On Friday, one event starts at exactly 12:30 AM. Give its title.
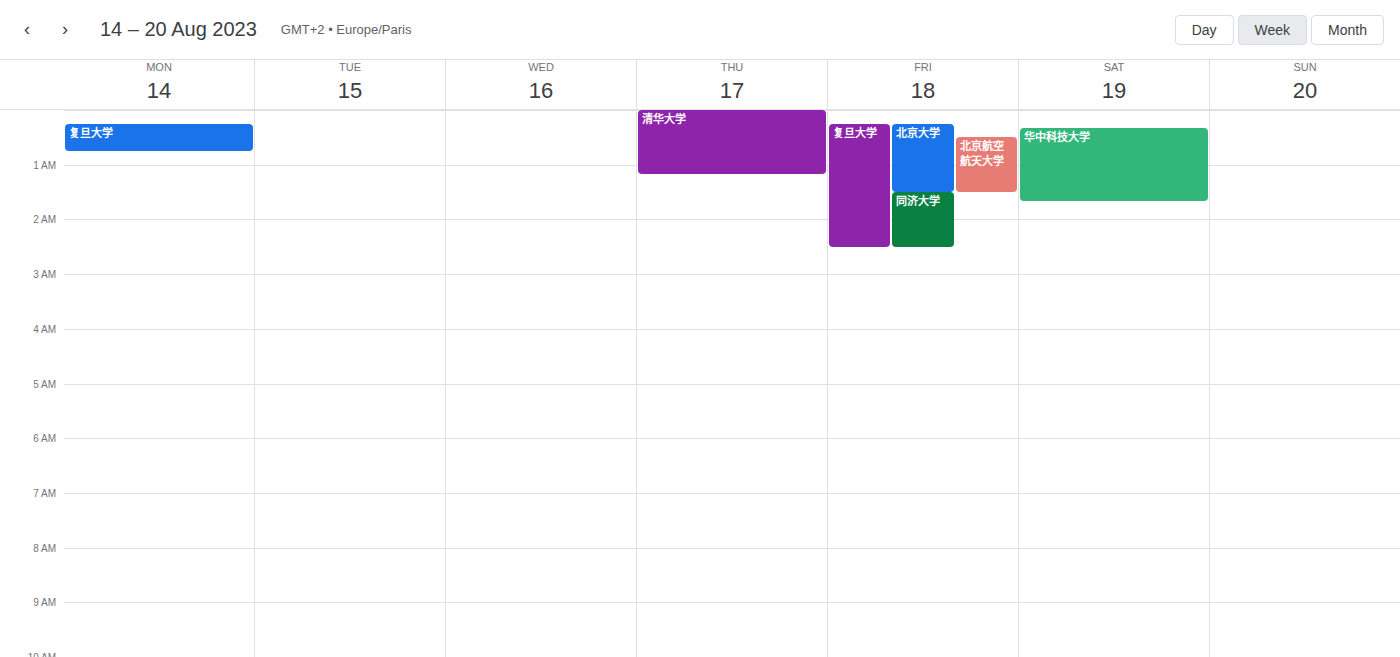
"北京航空航天大学"